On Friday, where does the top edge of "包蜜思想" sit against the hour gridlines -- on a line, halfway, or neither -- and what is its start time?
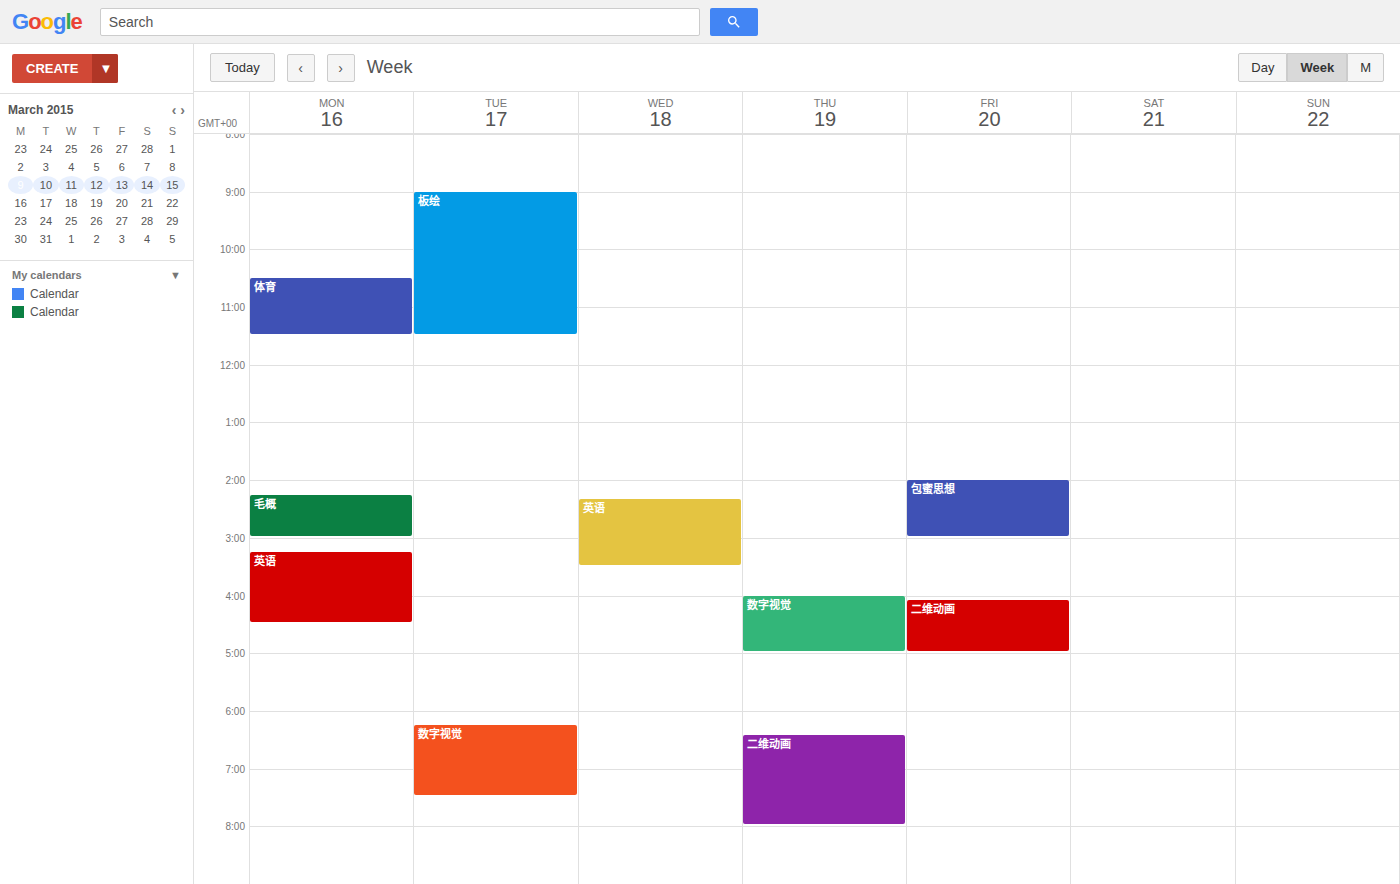
14:00 -- exactly on the 14:00 line.